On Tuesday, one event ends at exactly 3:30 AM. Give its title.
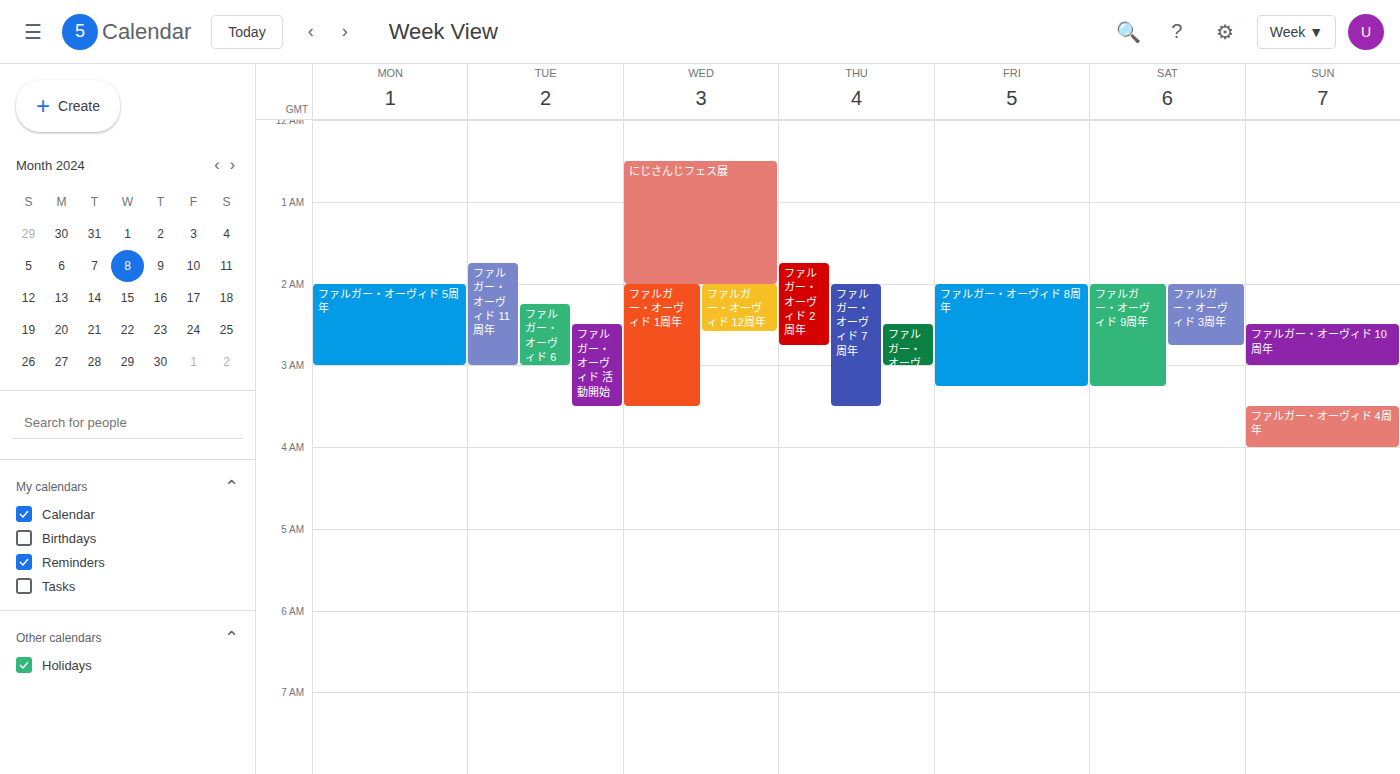
"ファルガー・オーヴィド 活動開始"